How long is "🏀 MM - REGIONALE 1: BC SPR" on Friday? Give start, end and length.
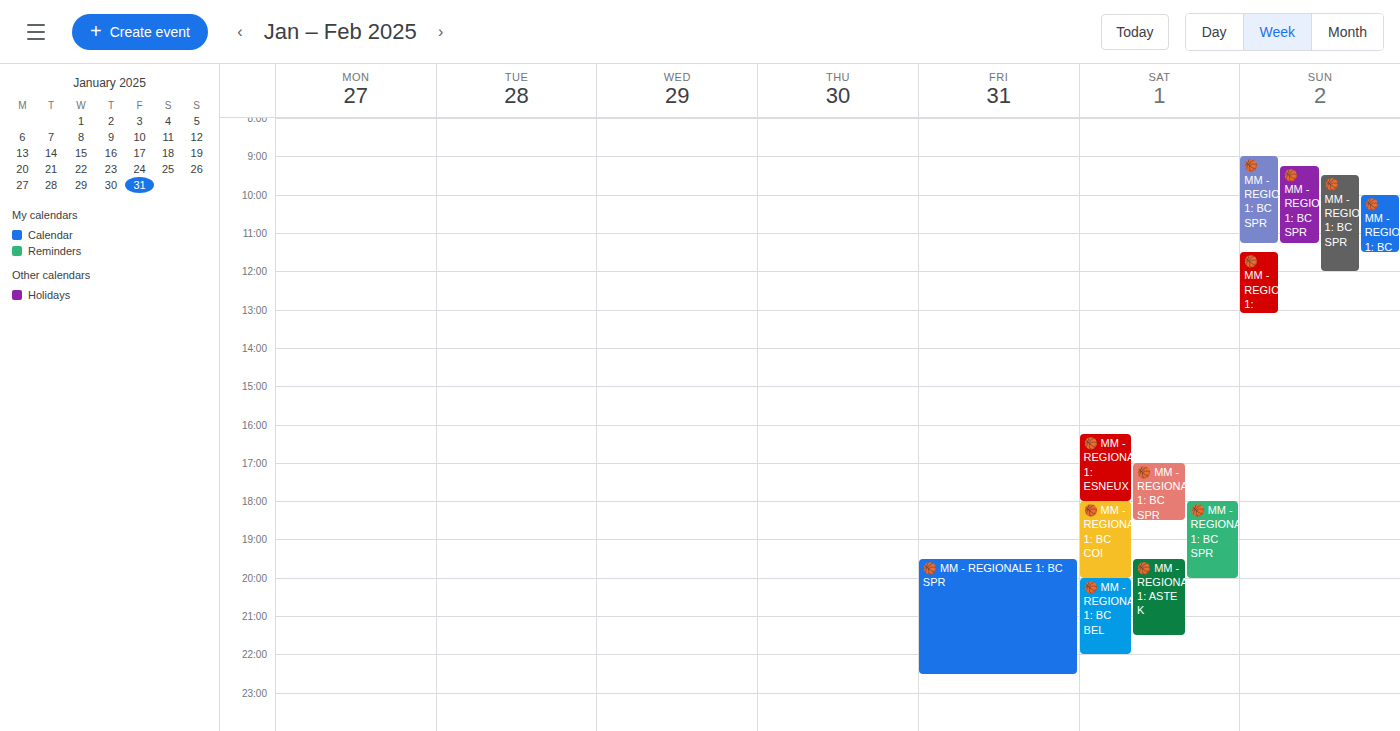
7:30 PM to 10:30 PM, 3 hours